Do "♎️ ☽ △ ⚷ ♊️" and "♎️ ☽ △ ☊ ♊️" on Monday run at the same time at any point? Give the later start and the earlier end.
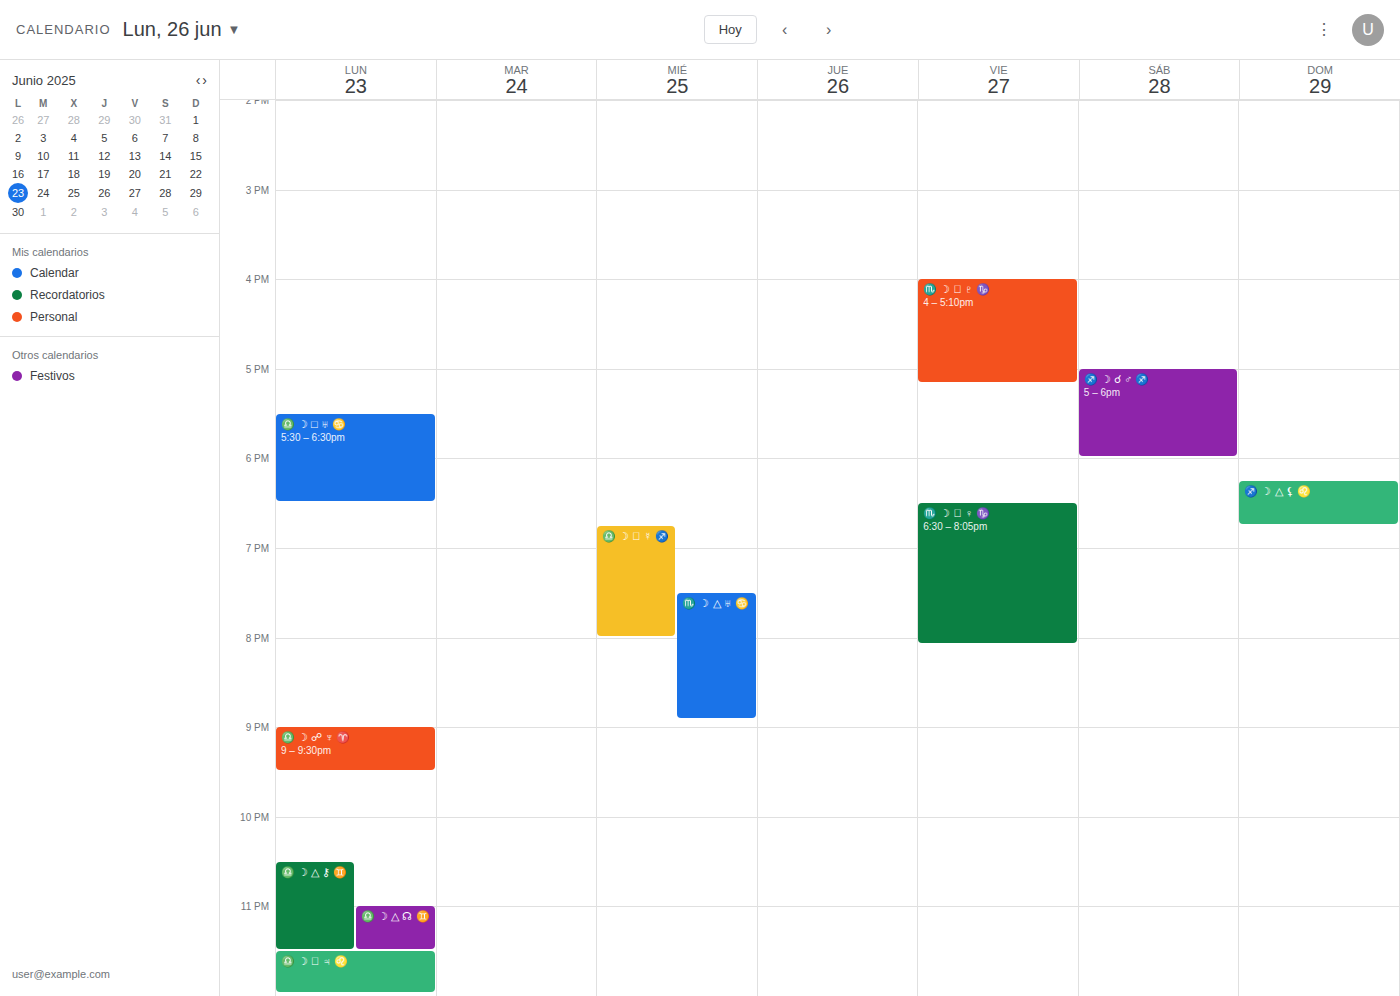
"♎️ ☽ △ ☊ ♊️" starts at 23:00, before "♎️ ☽ △ ⚷ ♊️" ends at 23:30 -- they overlap.